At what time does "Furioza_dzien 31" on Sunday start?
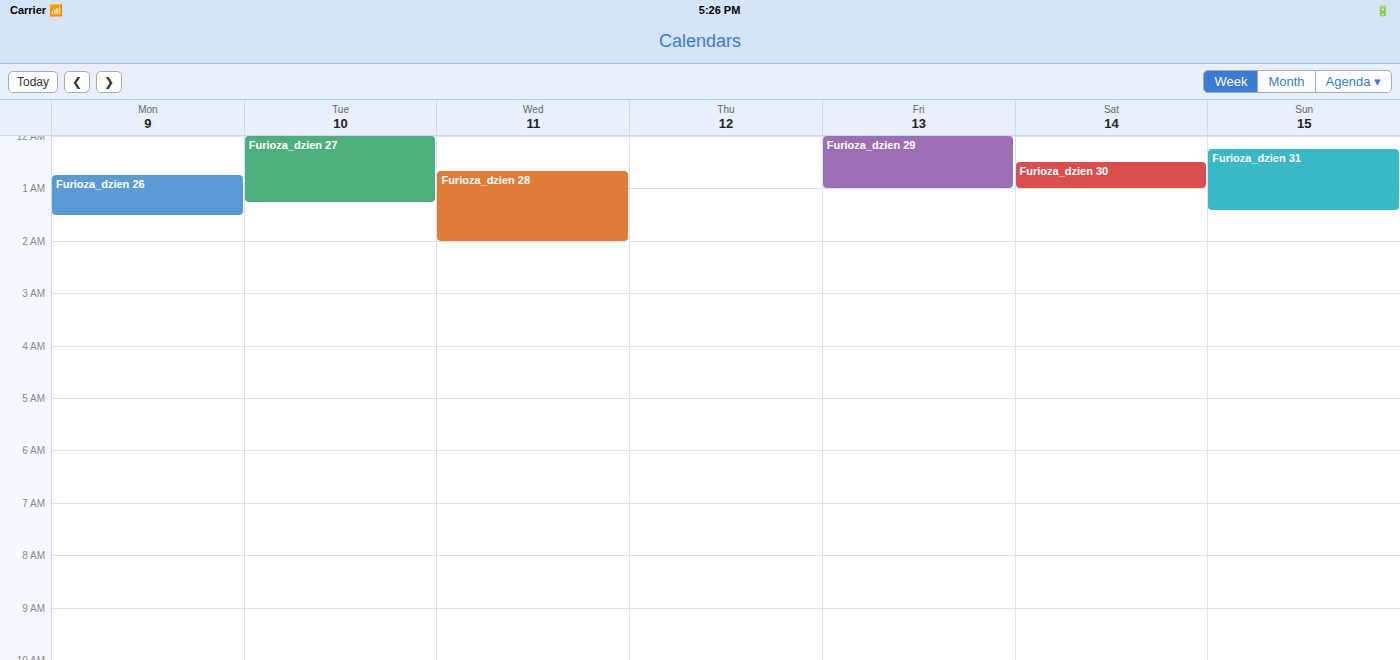
00:15